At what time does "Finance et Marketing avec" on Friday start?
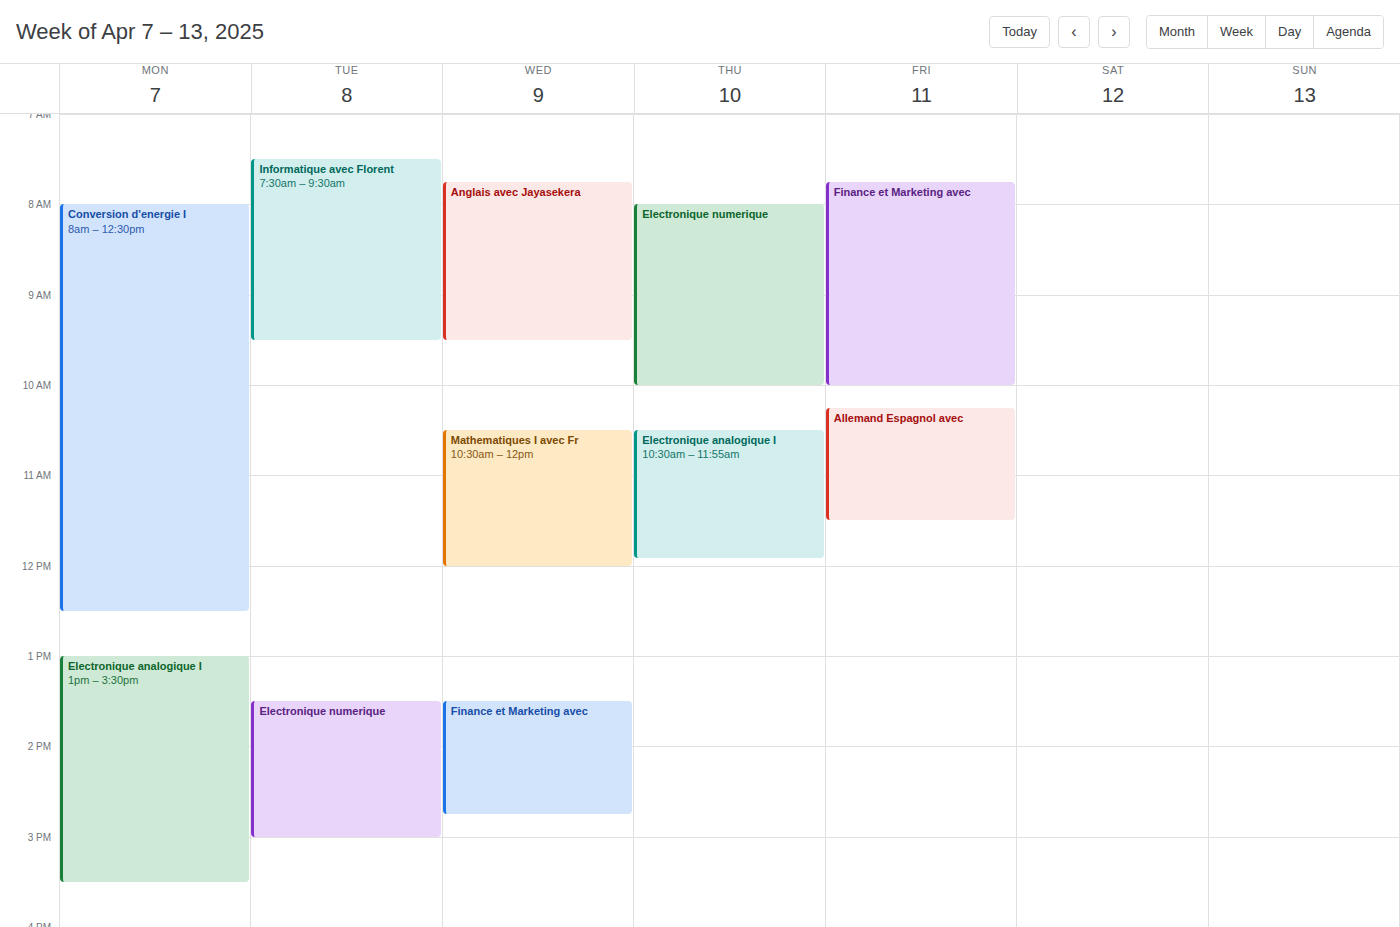
07:45